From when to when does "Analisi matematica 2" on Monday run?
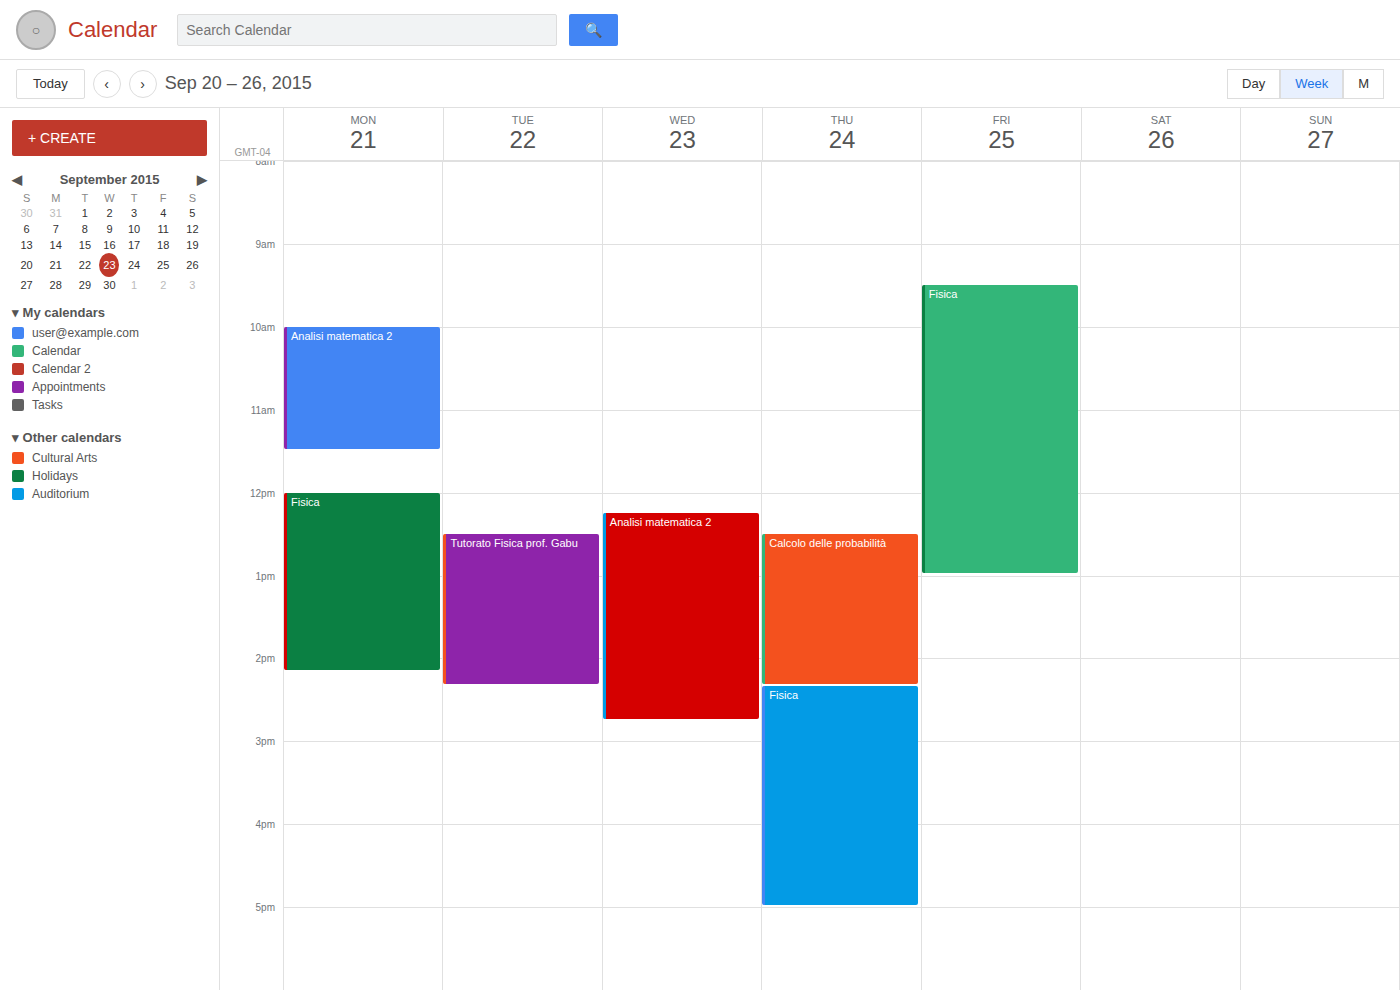
10:00 AM to 11:30 AM